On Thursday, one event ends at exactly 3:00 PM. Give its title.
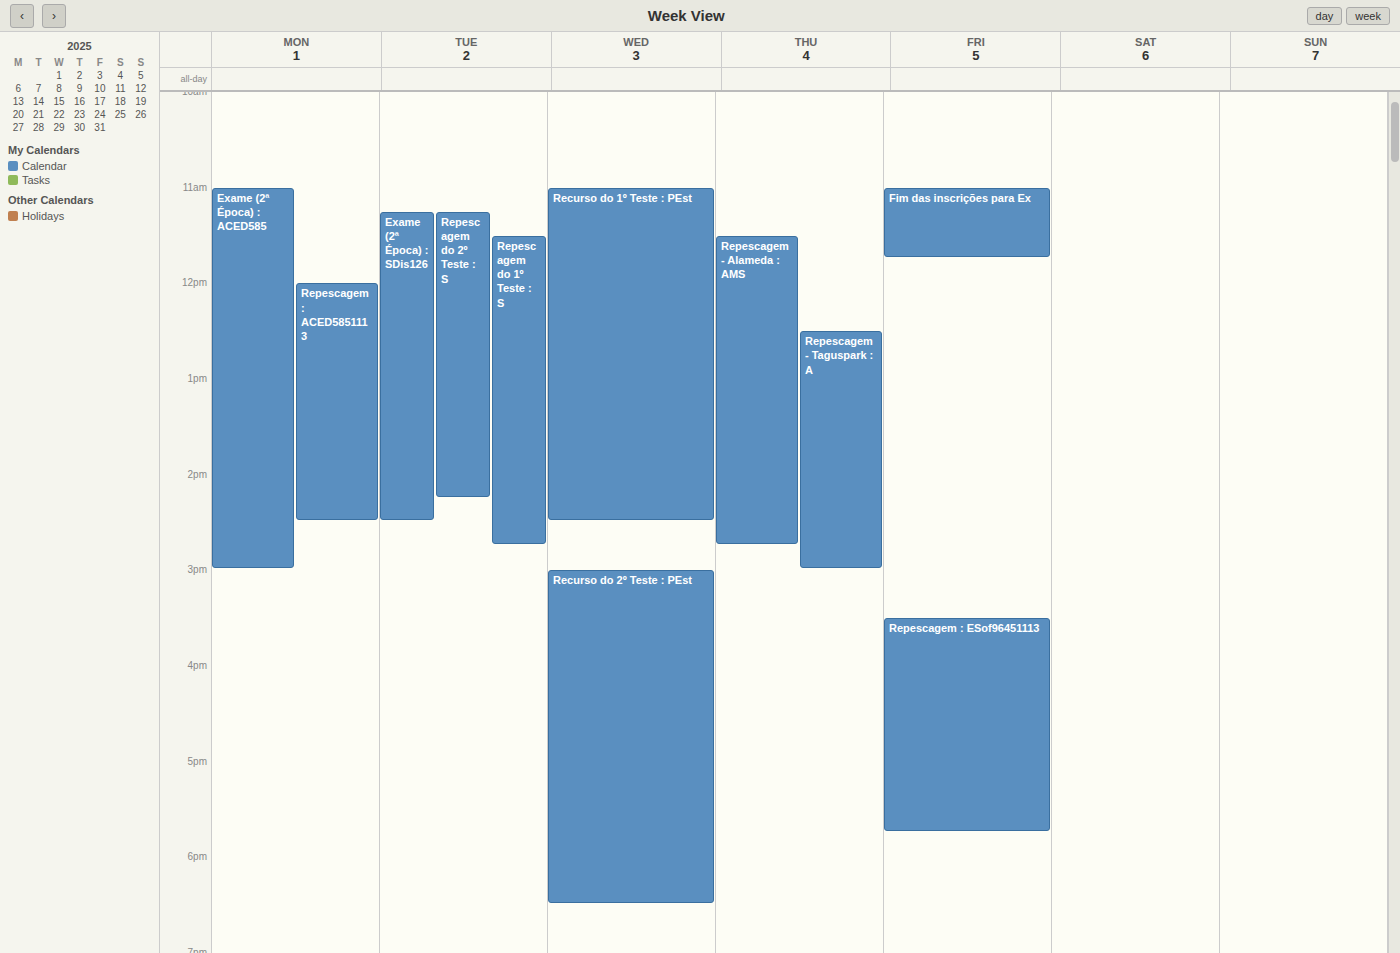
"Repescagem - Taguspark : A"